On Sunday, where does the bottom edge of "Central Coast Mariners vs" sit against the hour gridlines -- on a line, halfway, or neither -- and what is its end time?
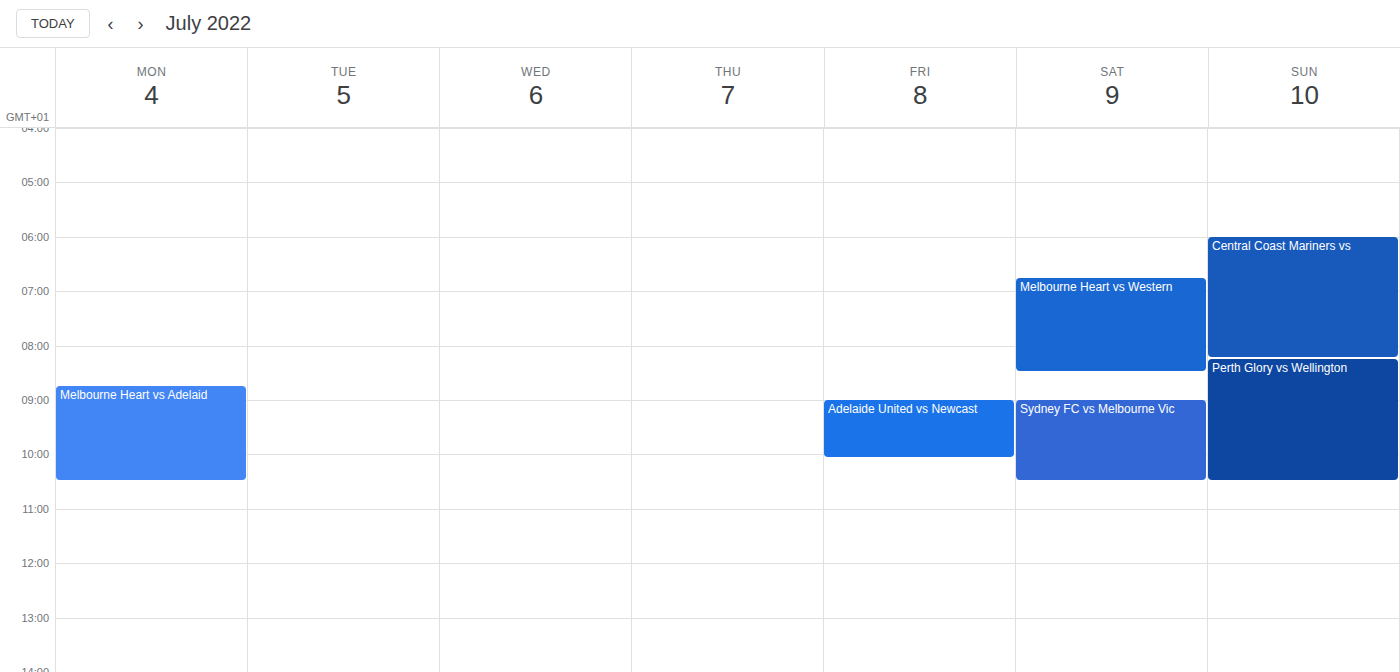
8:15 AM -- neither: a quarter of the way from the 8 AM line to the 9 AM line.